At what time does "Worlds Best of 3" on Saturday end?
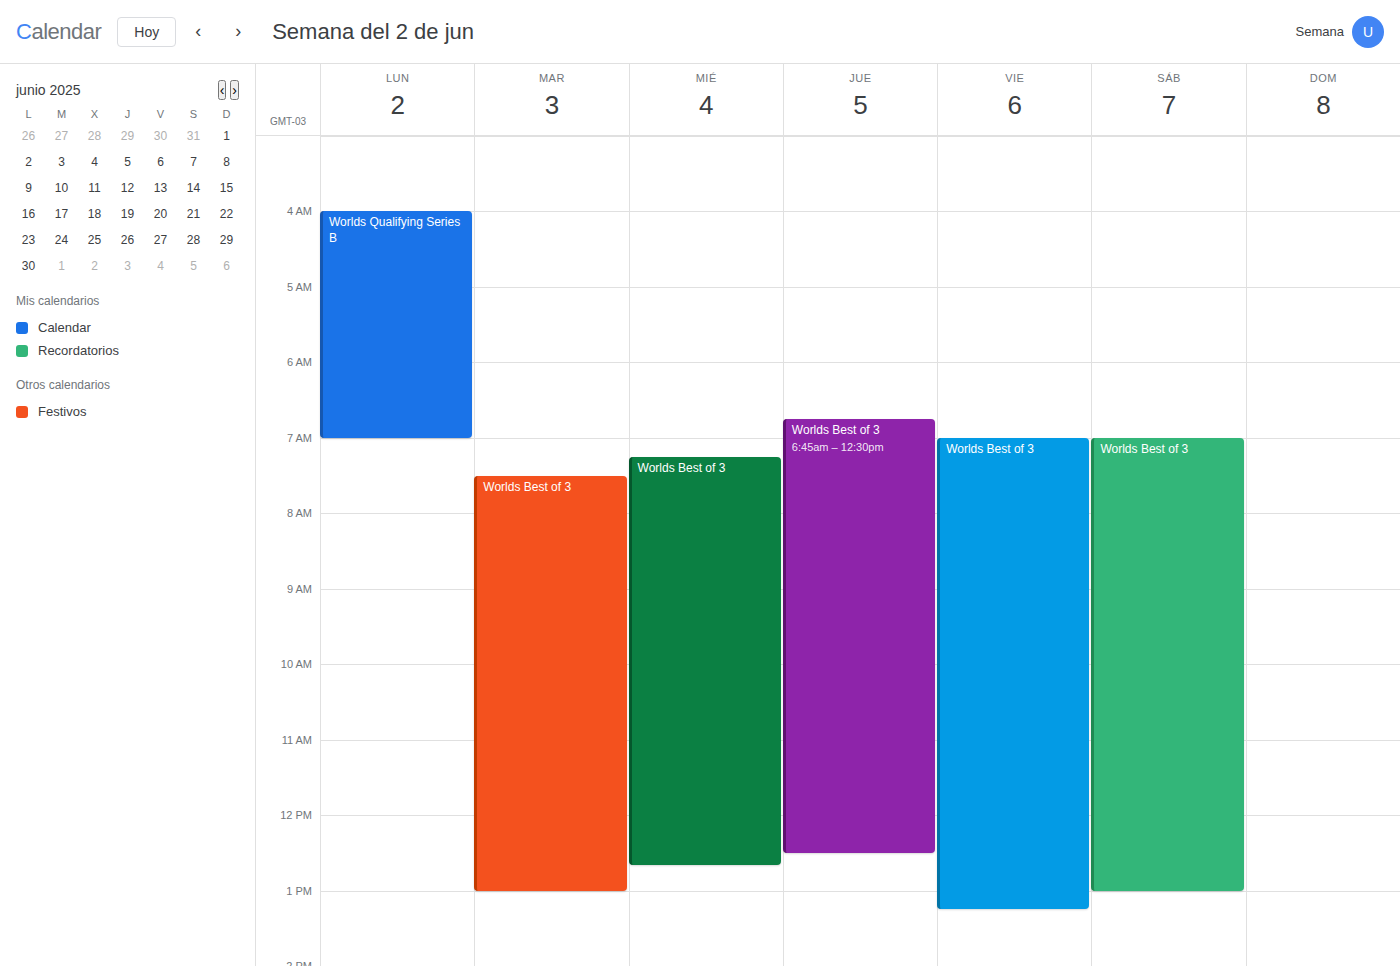
1:00 PM